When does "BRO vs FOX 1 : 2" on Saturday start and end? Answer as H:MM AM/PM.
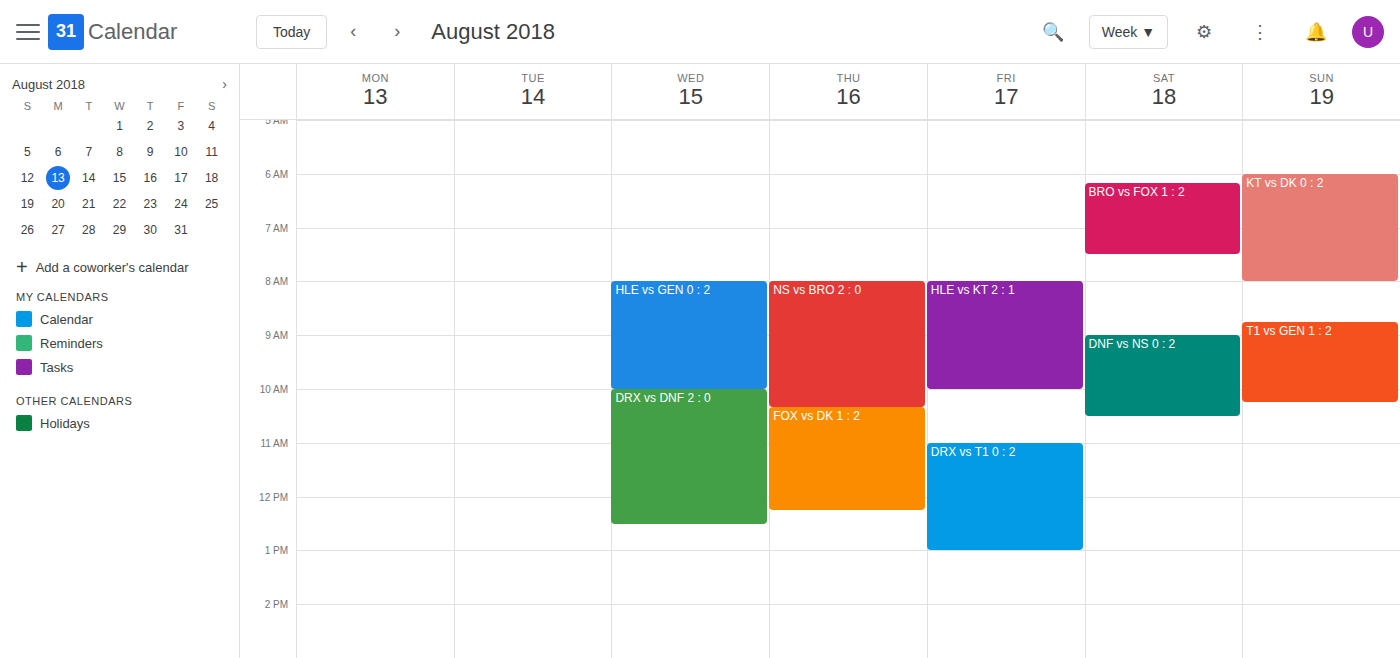
6:10 AM to 7:30 AM